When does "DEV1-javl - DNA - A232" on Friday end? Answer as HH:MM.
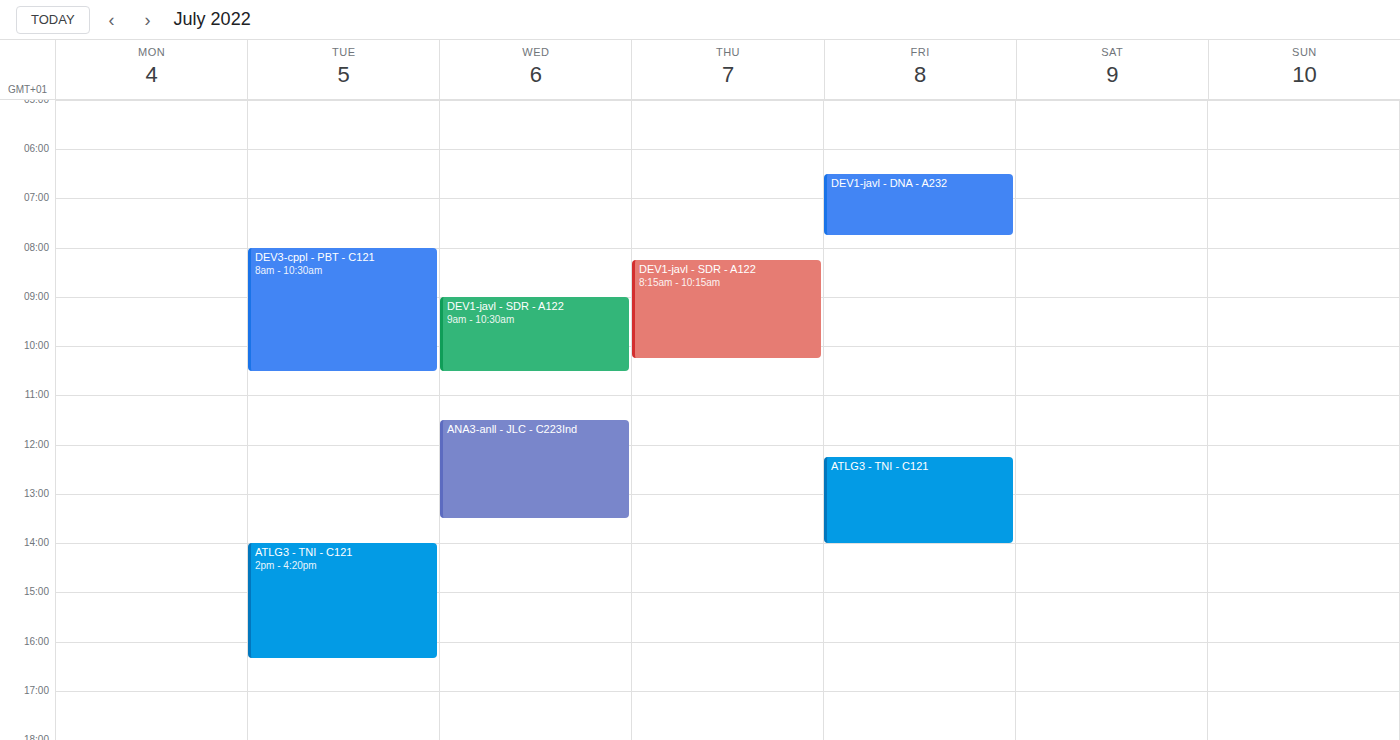
07:45